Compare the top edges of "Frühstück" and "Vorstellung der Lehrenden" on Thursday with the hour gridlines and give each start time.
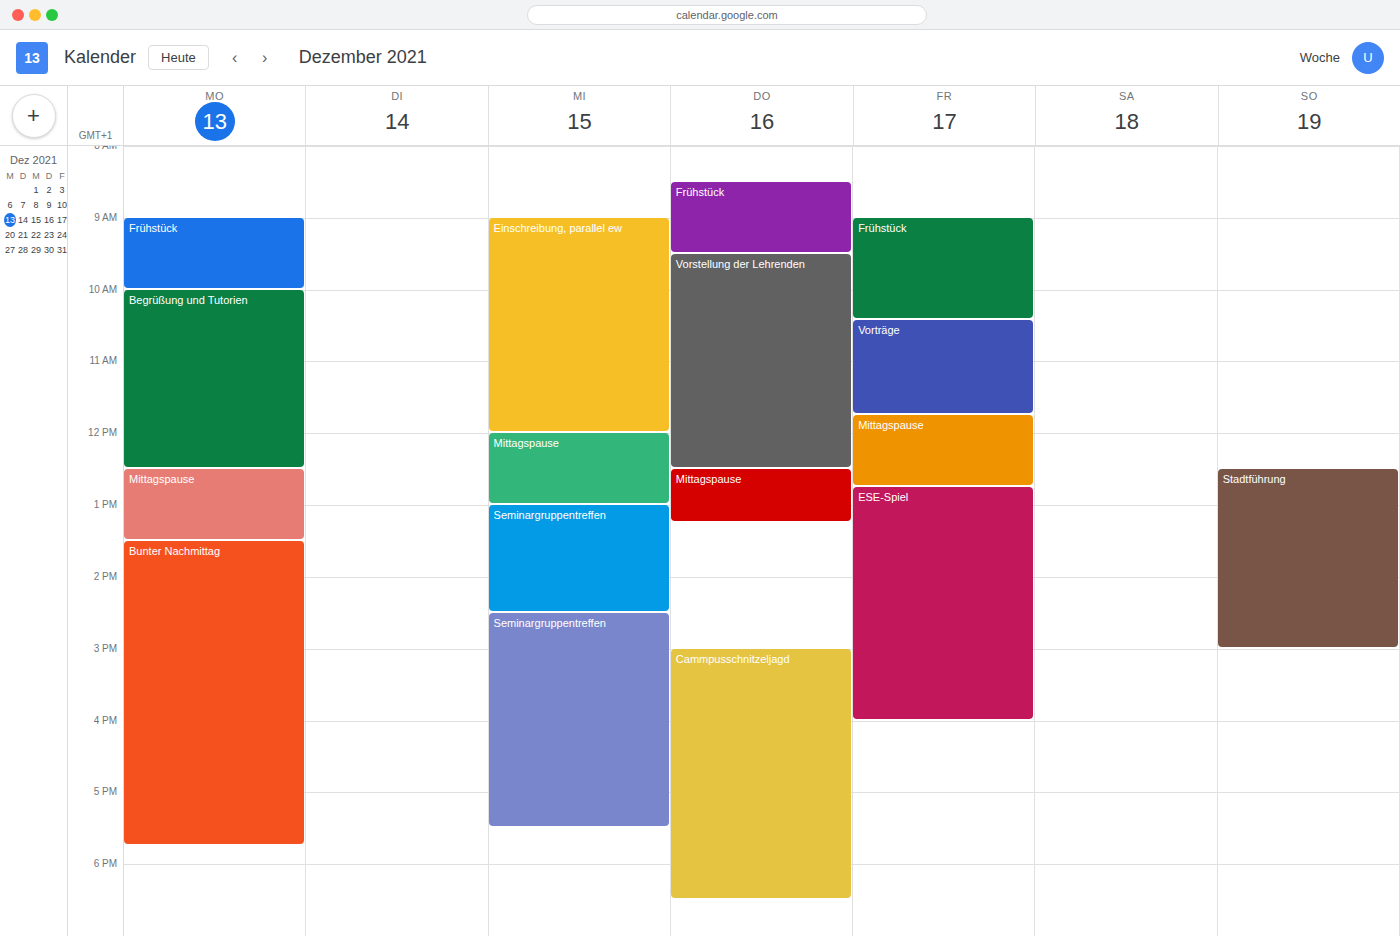
"Frühstück": 8:30 AM, halfway between the 8 AM and 9 AM lines. "Vorstellung der Lehrenden": 9:30 AM, halfway between the 9 AM and 10 AM lines.